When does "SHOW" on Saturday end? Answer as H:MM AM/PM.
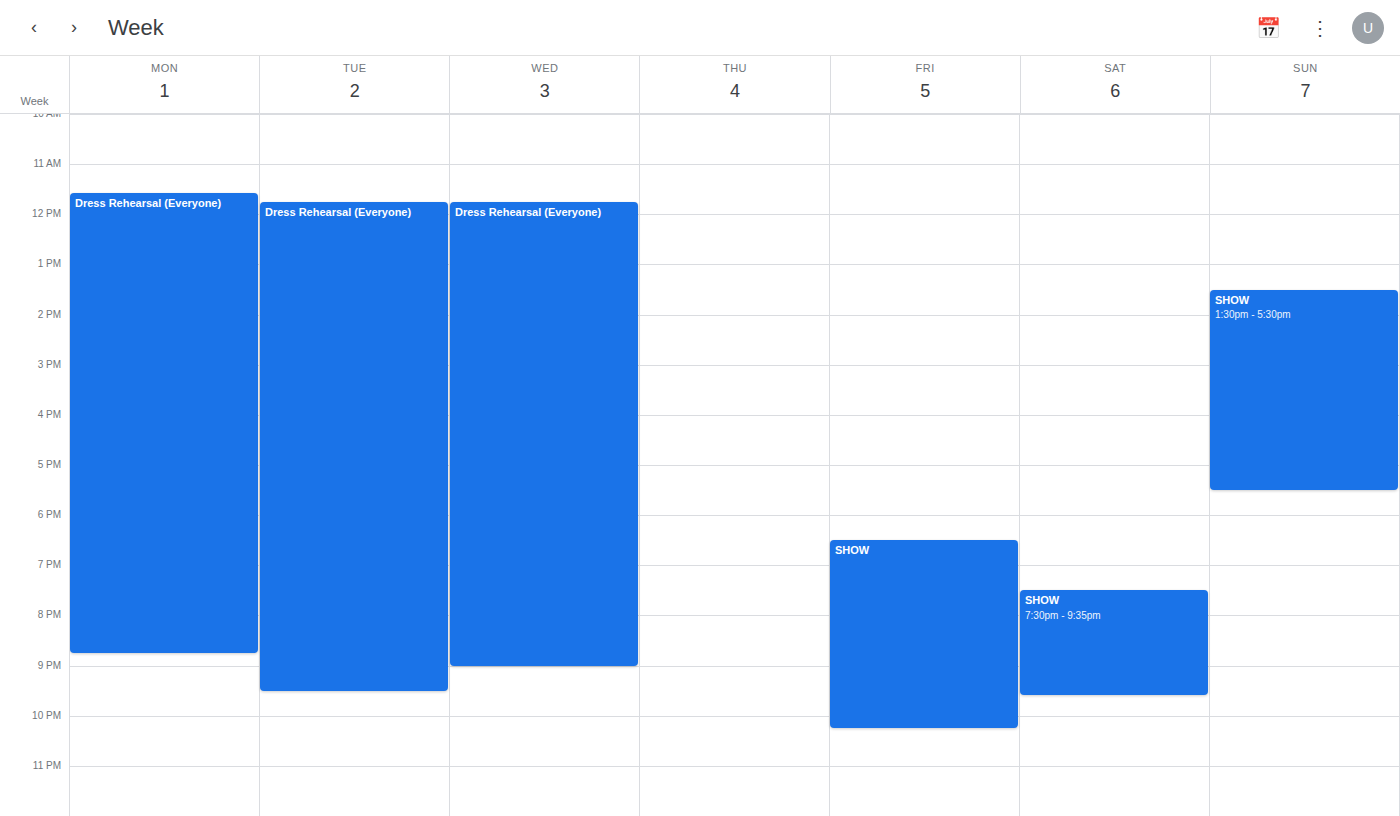
9:35 PM